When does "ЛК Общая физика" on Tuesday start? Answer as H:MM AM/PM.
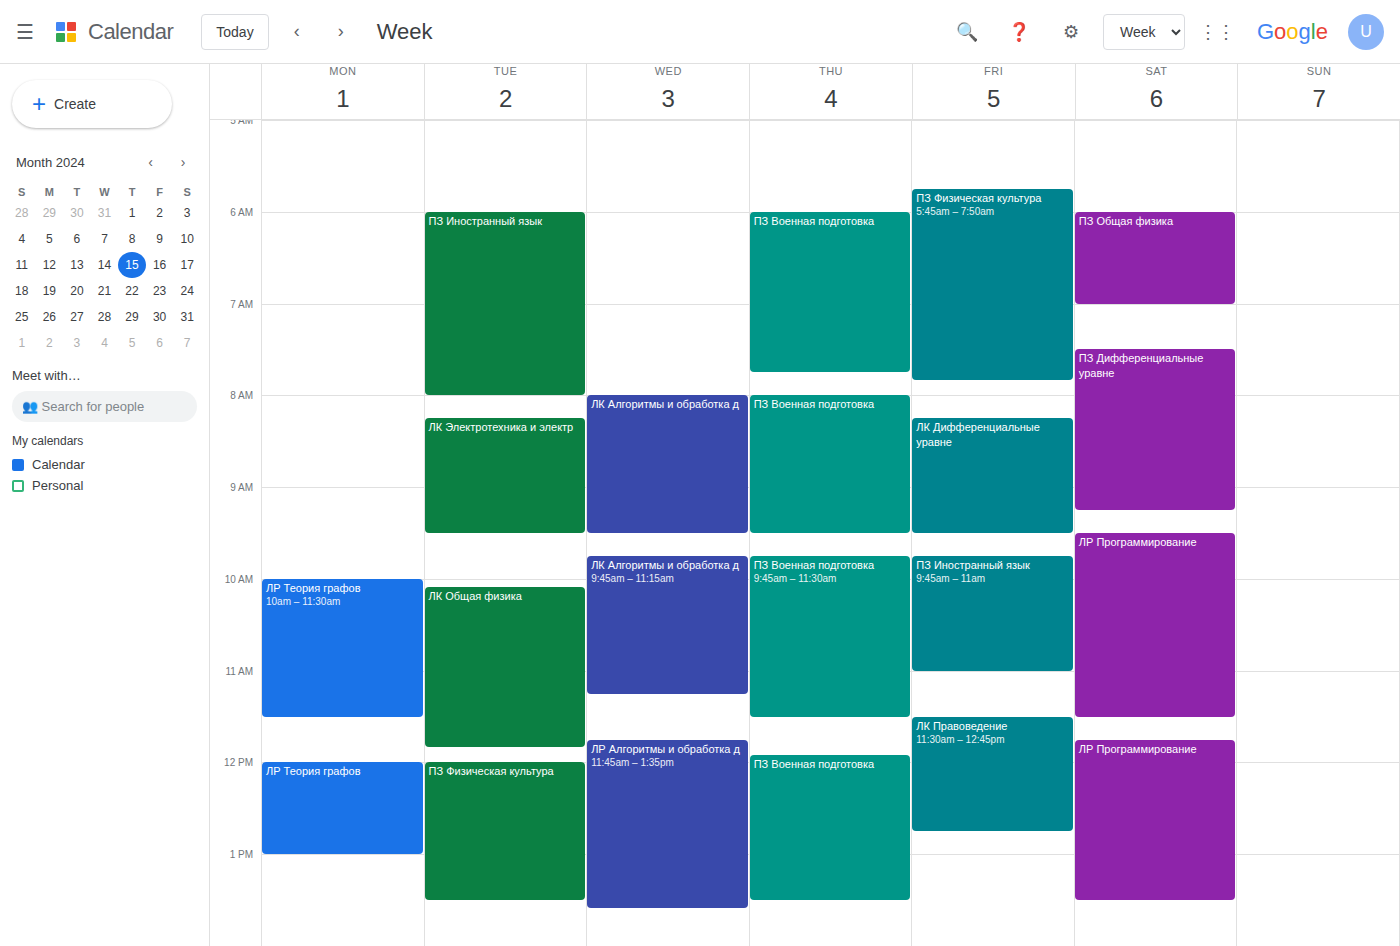
10:05 AM